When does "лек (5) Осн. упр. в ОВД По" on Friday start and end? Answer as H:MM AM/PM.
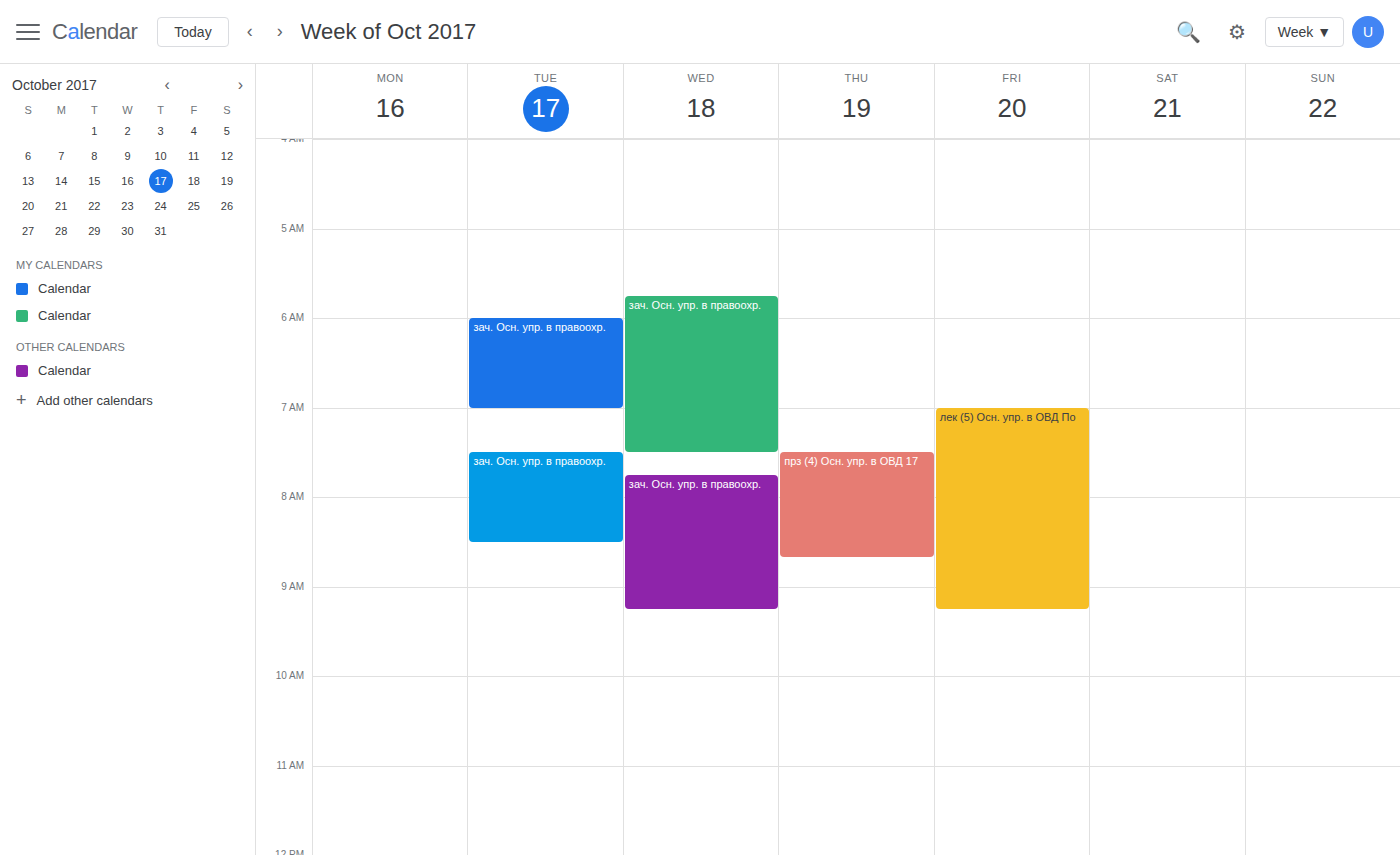
7:00 AM to 9:15 AM